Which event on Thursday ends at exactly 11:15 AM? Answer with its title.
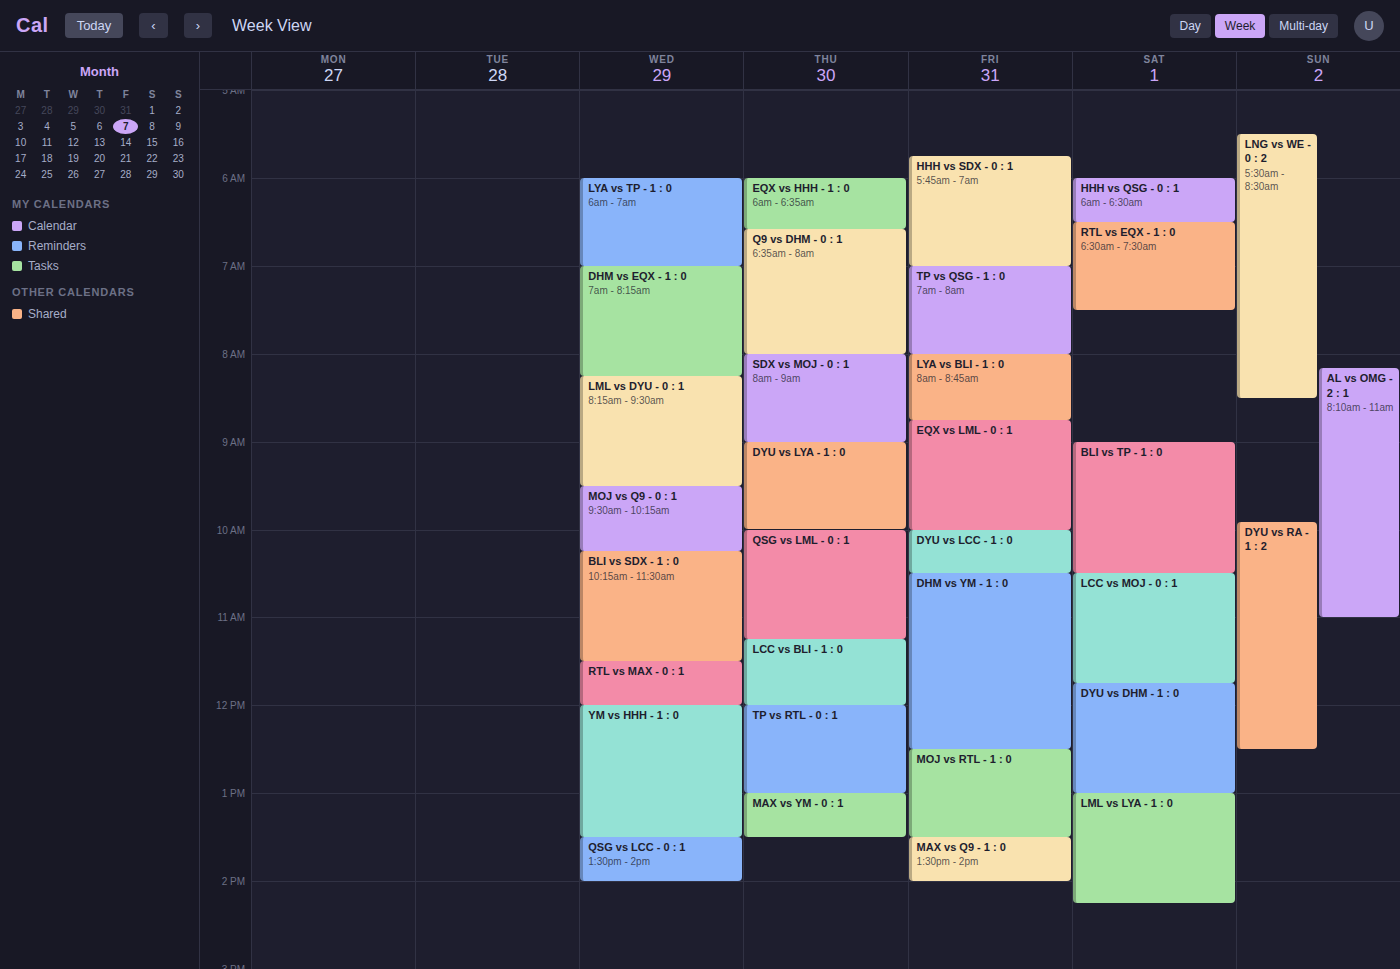
"QSG vs LML - 0 : 1"